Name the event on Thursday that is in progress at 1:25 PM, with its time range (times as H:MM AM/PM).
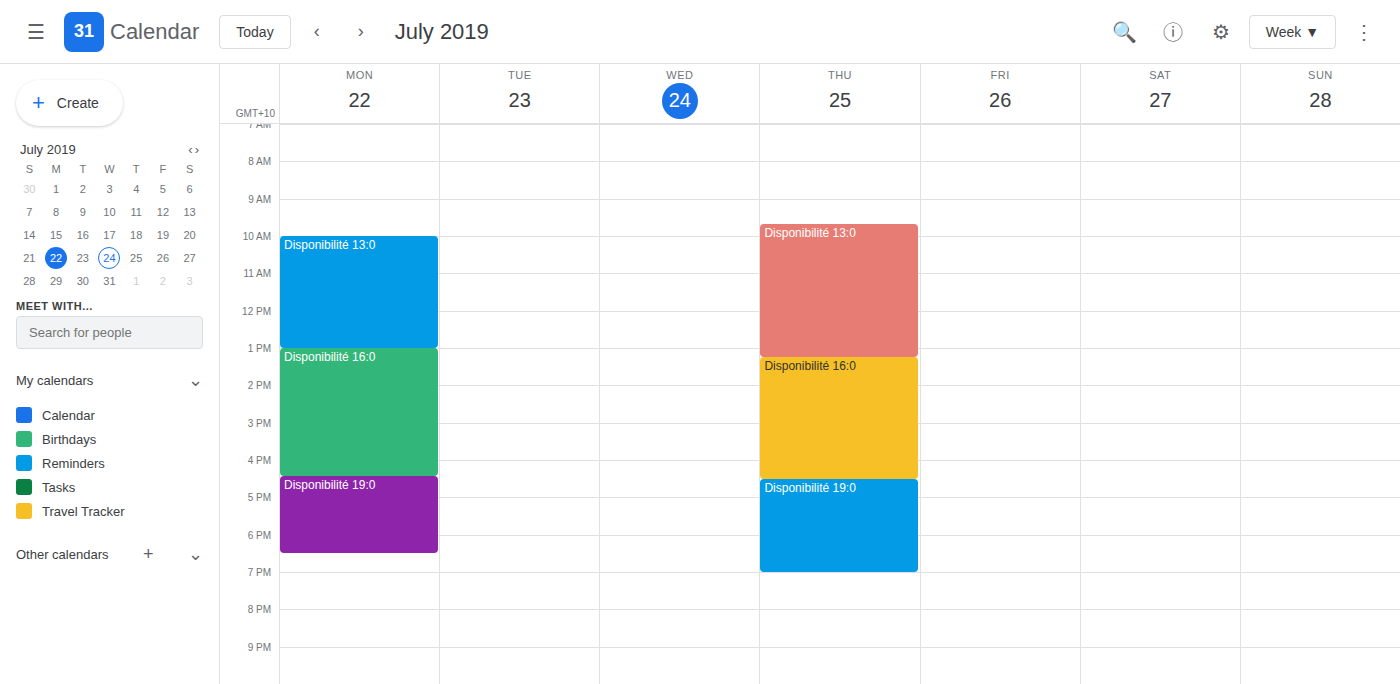
"Disponibilité 16:0", 1:15 PM to 4:30 PM